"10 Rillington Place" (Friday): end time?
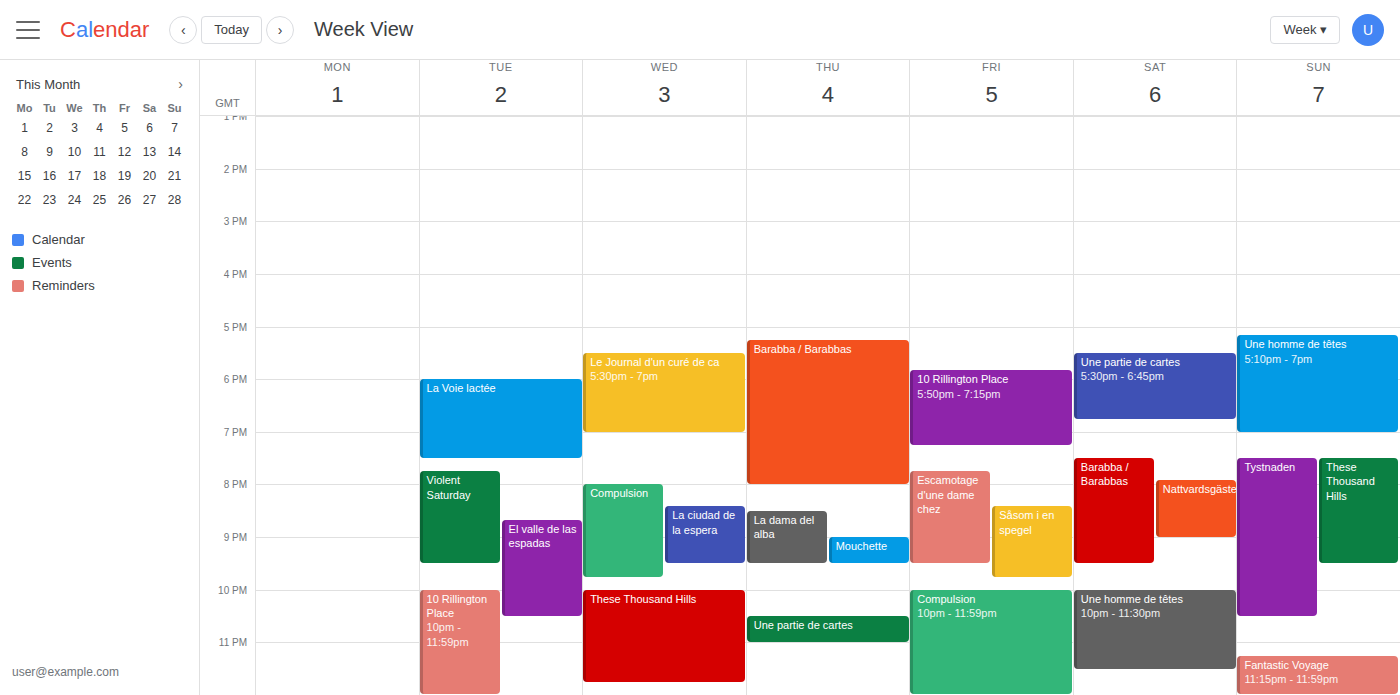
7:15 PM